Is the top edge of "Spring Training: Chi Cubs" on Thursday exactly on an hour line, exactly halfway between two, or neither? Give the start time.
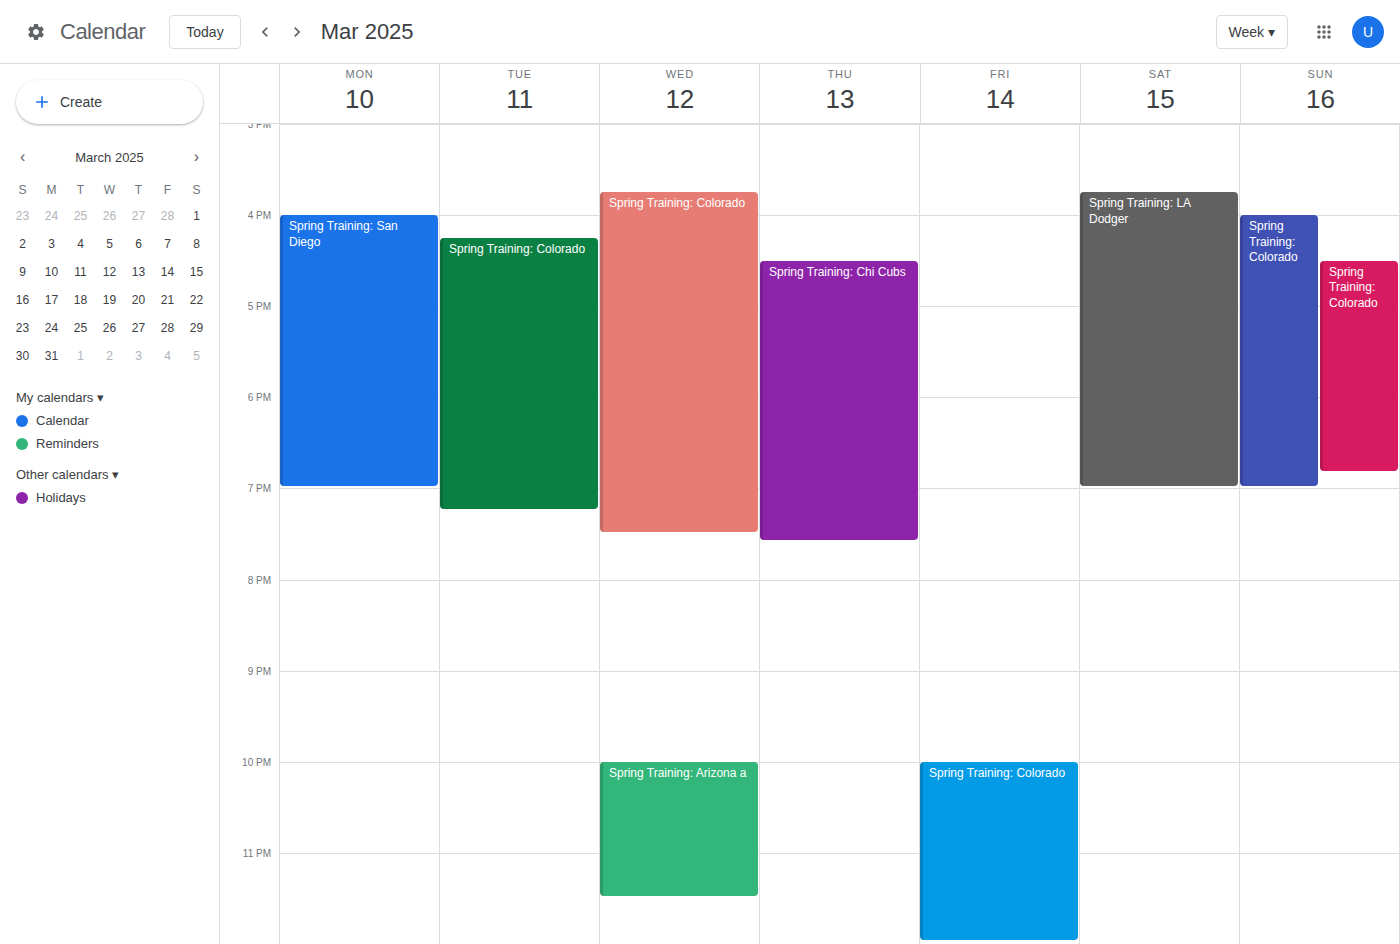
4:30 PM -- halfway between the 4 PM and 5 PM lines.